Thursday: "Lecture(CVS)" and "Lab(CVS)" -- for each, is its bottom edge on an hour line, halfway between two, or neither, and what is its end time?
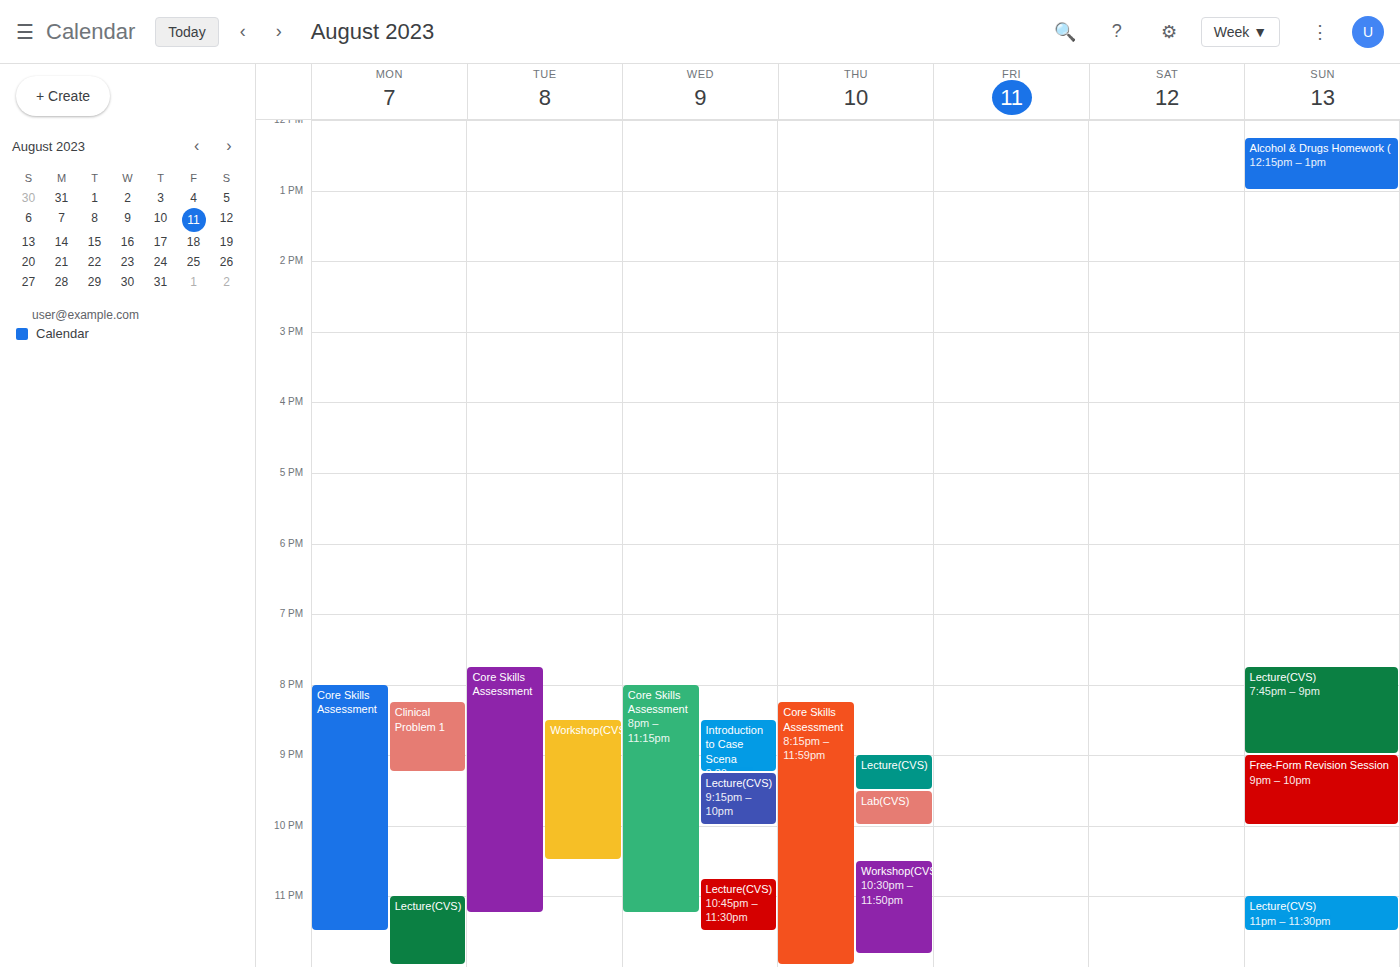
"Lecture(CVS)": 9:30 PM, halfway between the 9 PM and 10 PM lines. "Lab(CVS)": 10:00 PM, exactly on the 10 PM line.